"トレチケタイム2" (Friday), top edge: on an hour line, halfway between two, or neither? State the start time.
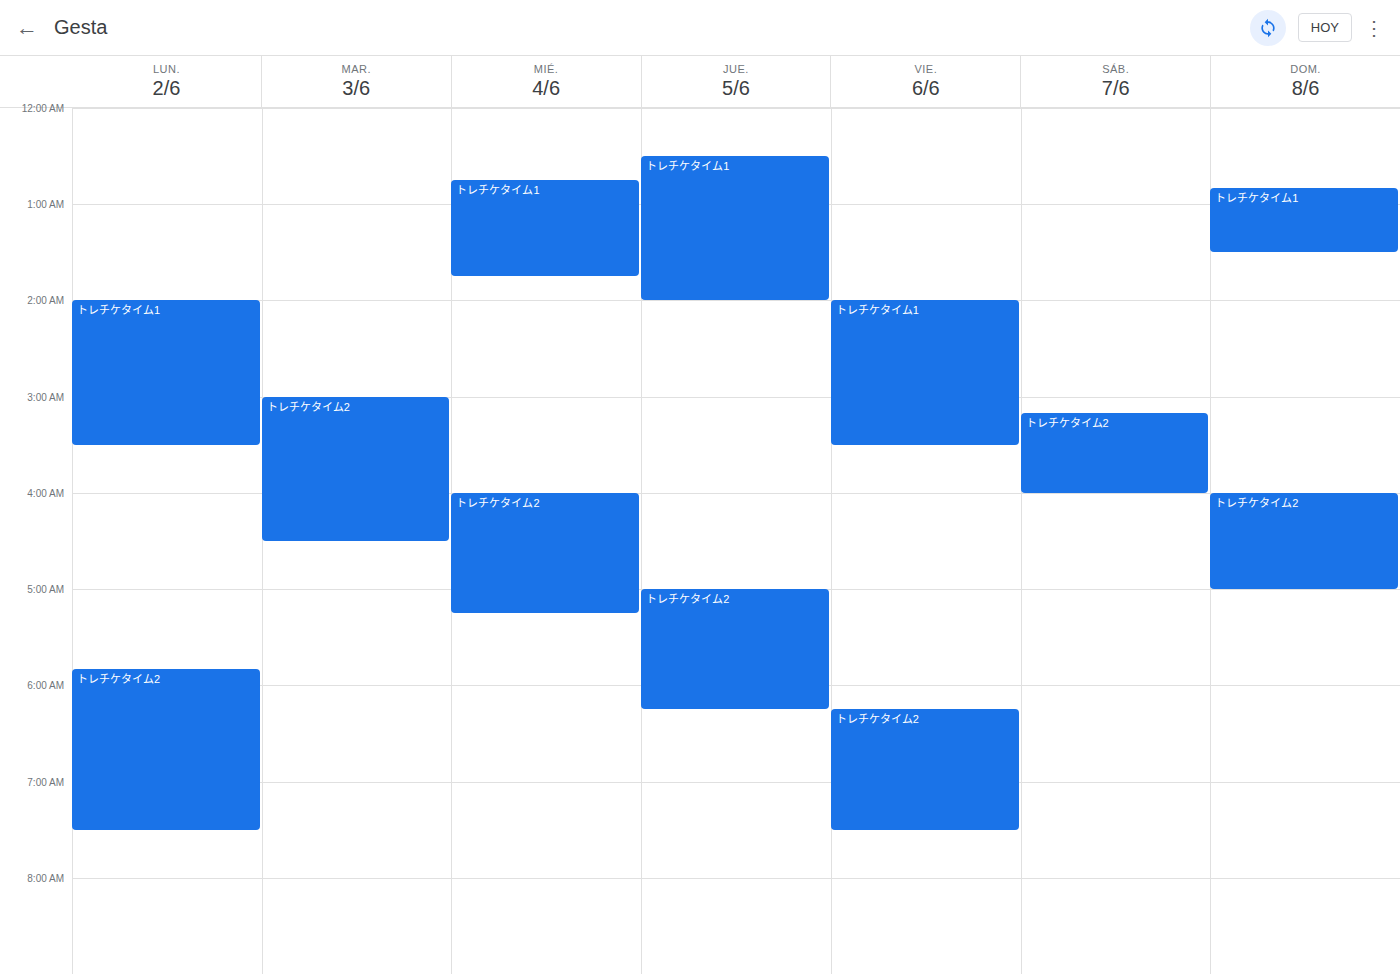
6:15 AM -- neither: a quarter of the way from the 6 AM line to the 7 AM line.